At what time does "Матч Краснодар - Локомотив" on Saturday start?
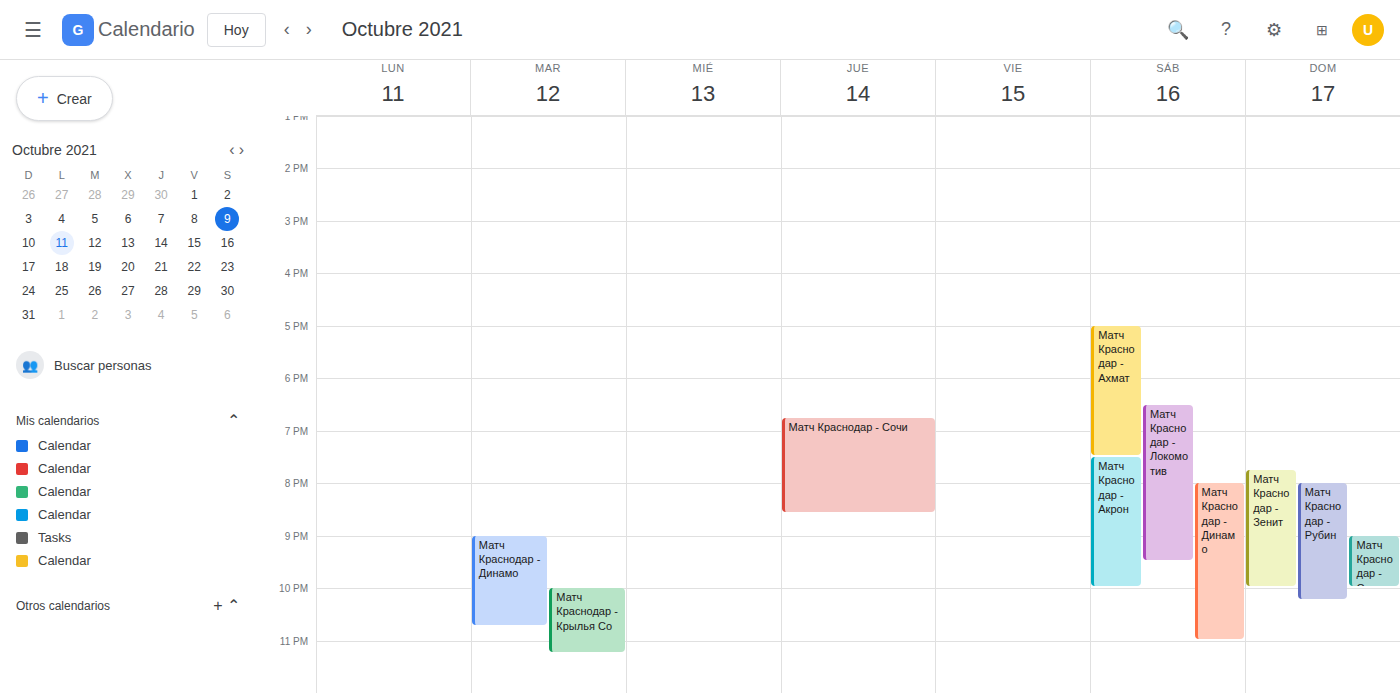
6:30 PM